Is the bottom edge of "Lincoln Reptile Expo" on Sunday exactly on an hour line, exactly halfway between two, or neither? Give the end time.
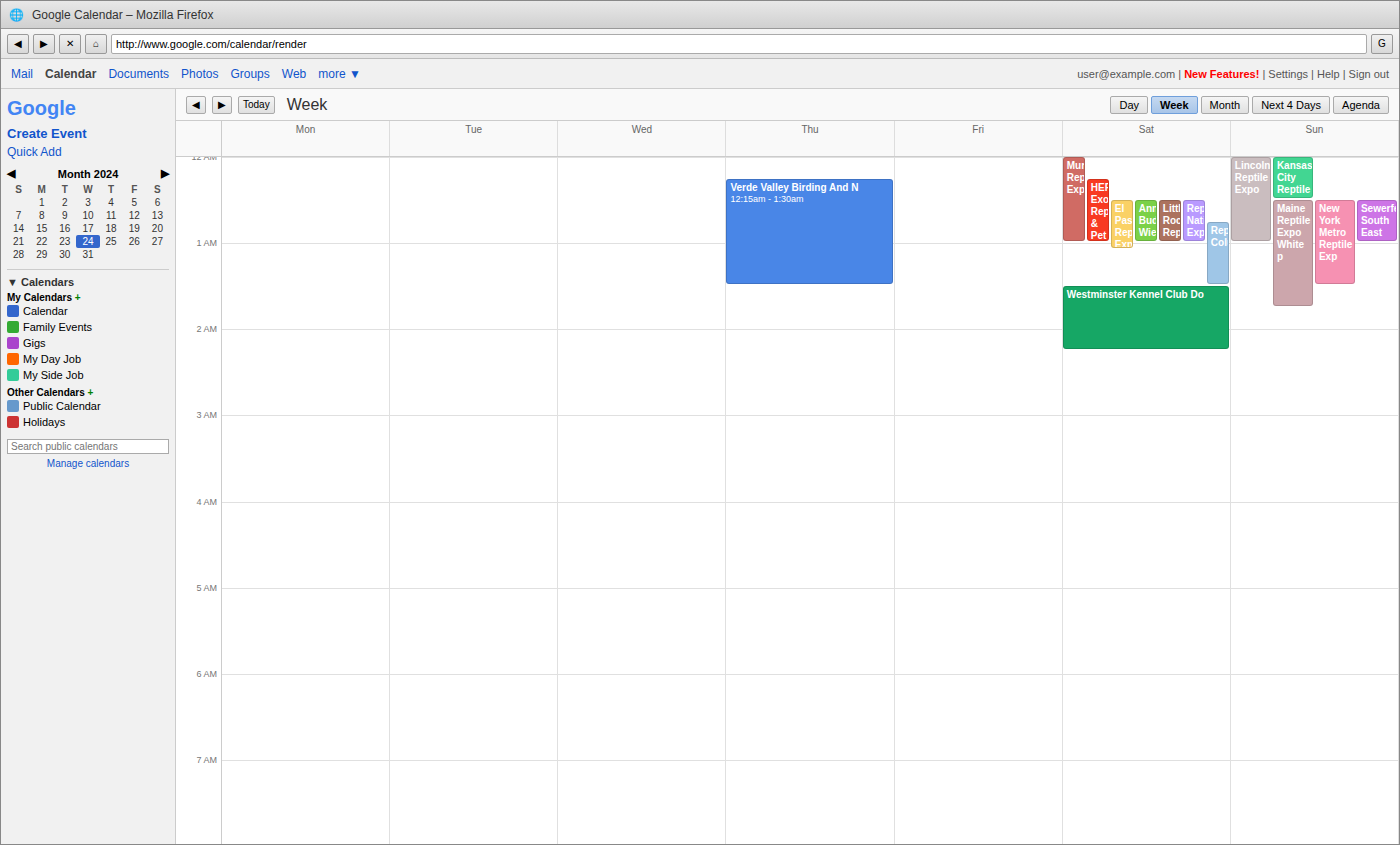
1:00 AM -- exactly on the 1 AM line.